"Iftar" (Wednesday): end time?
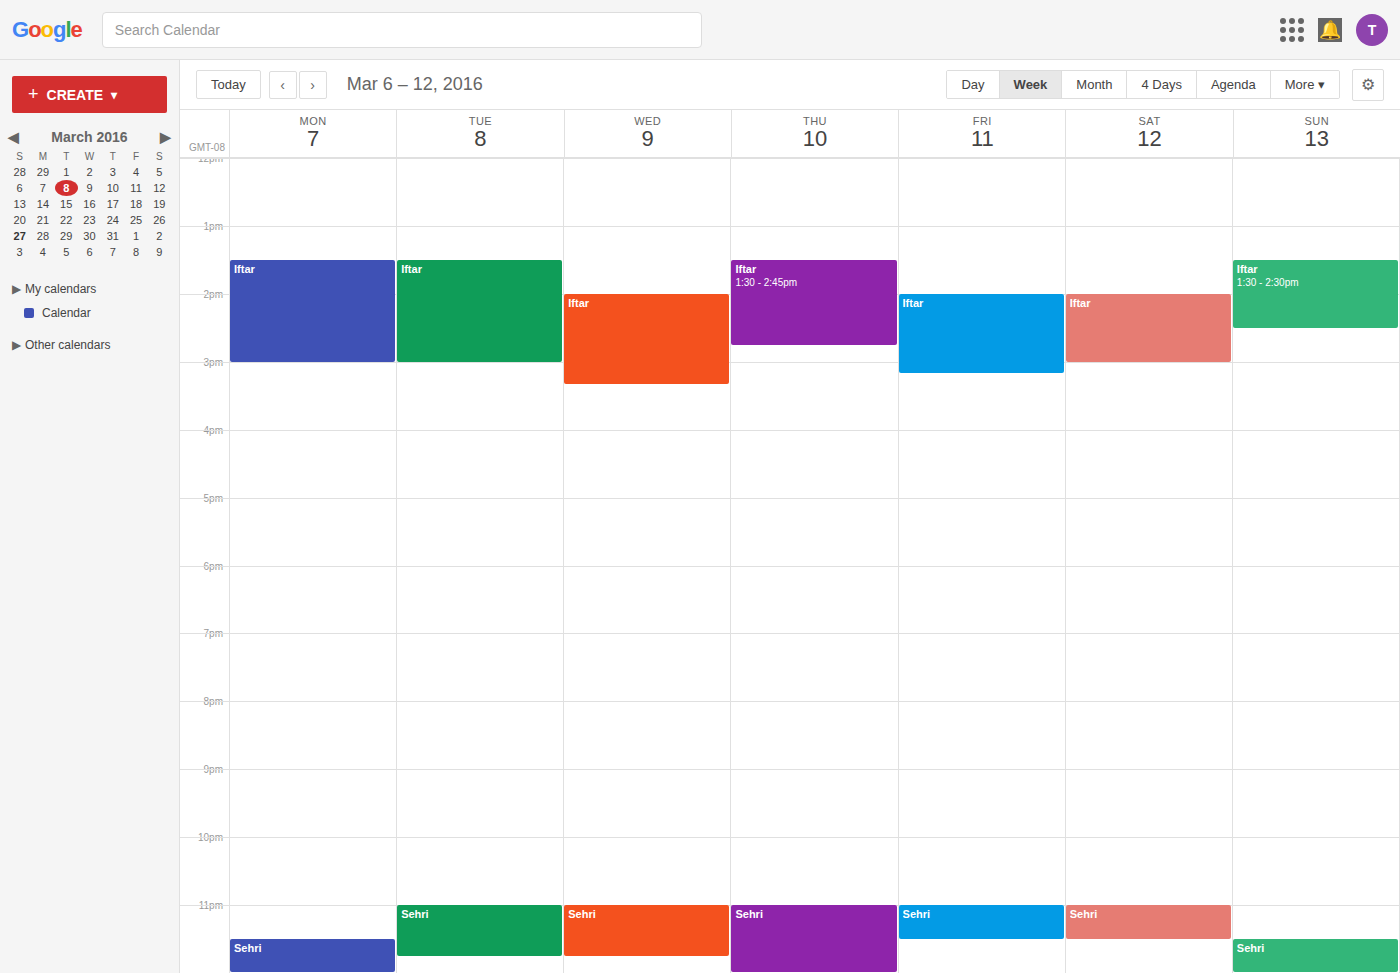
3:20 PM